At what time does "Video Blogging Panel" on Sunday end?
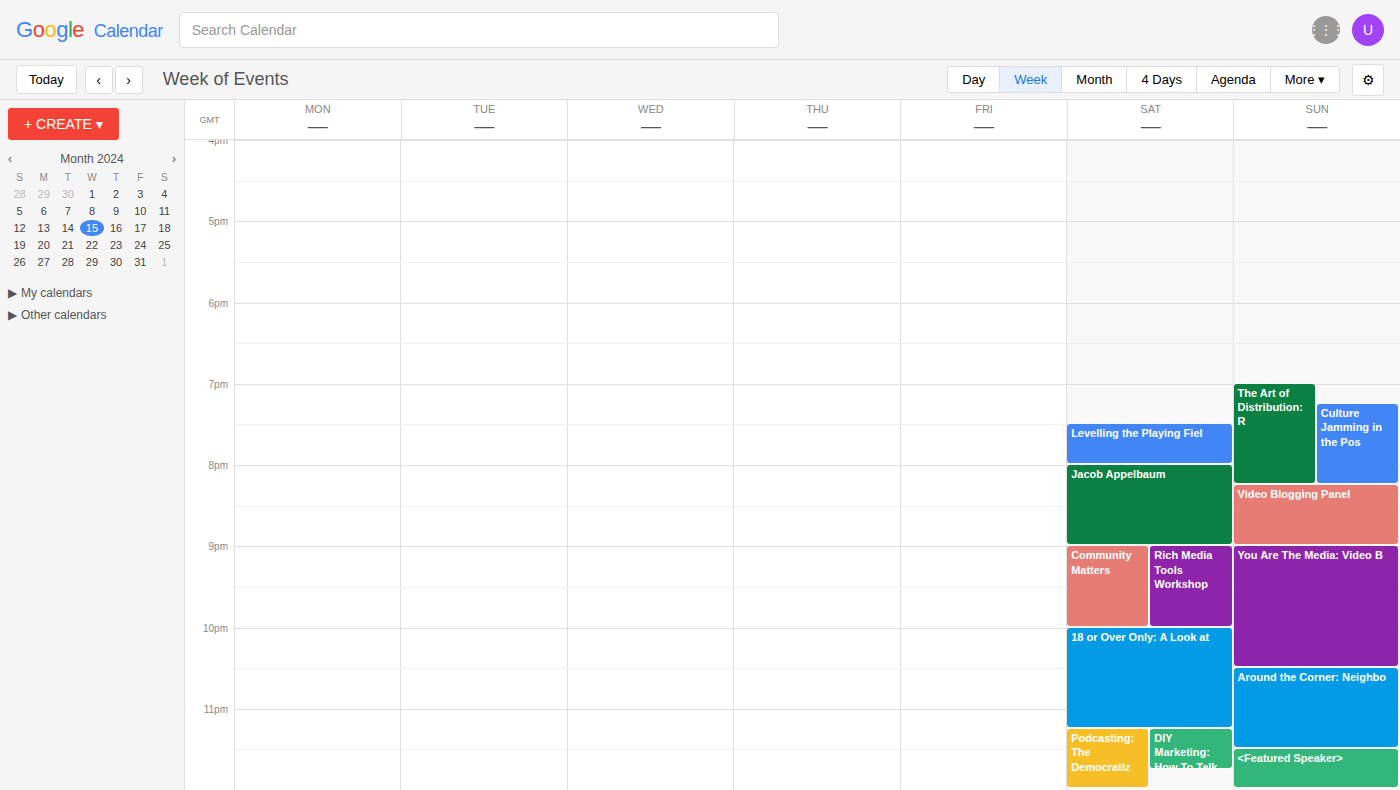
9:00 PM